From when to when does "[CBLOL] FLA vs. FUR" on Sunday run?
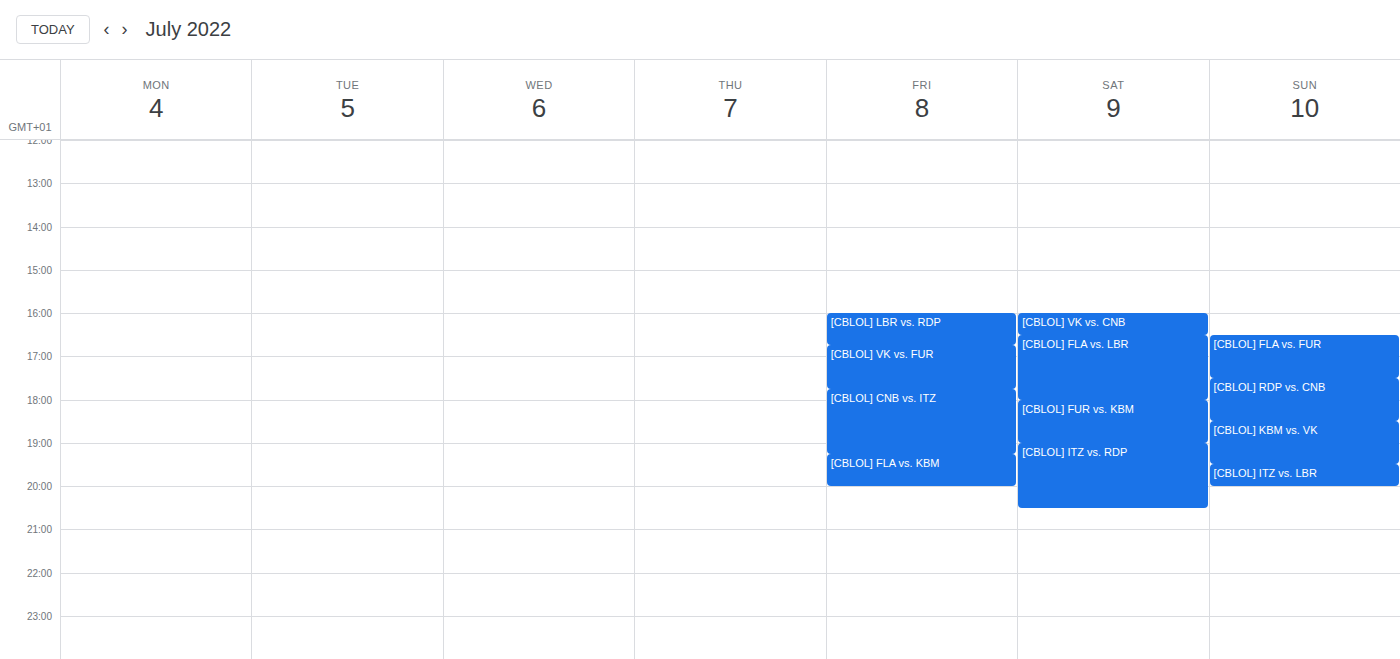
4:30 PM to 5:30 PM